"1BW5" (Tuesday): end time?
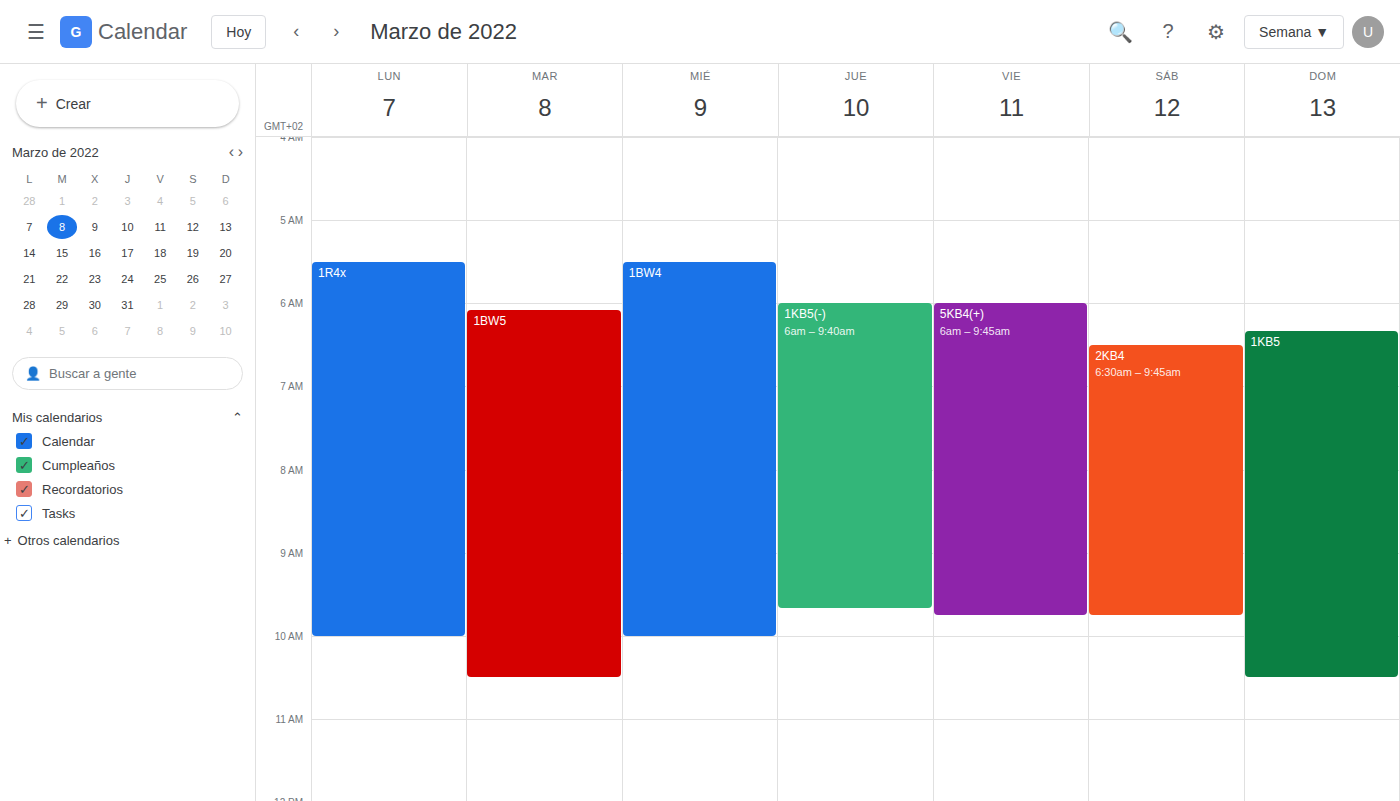
10:30 AM